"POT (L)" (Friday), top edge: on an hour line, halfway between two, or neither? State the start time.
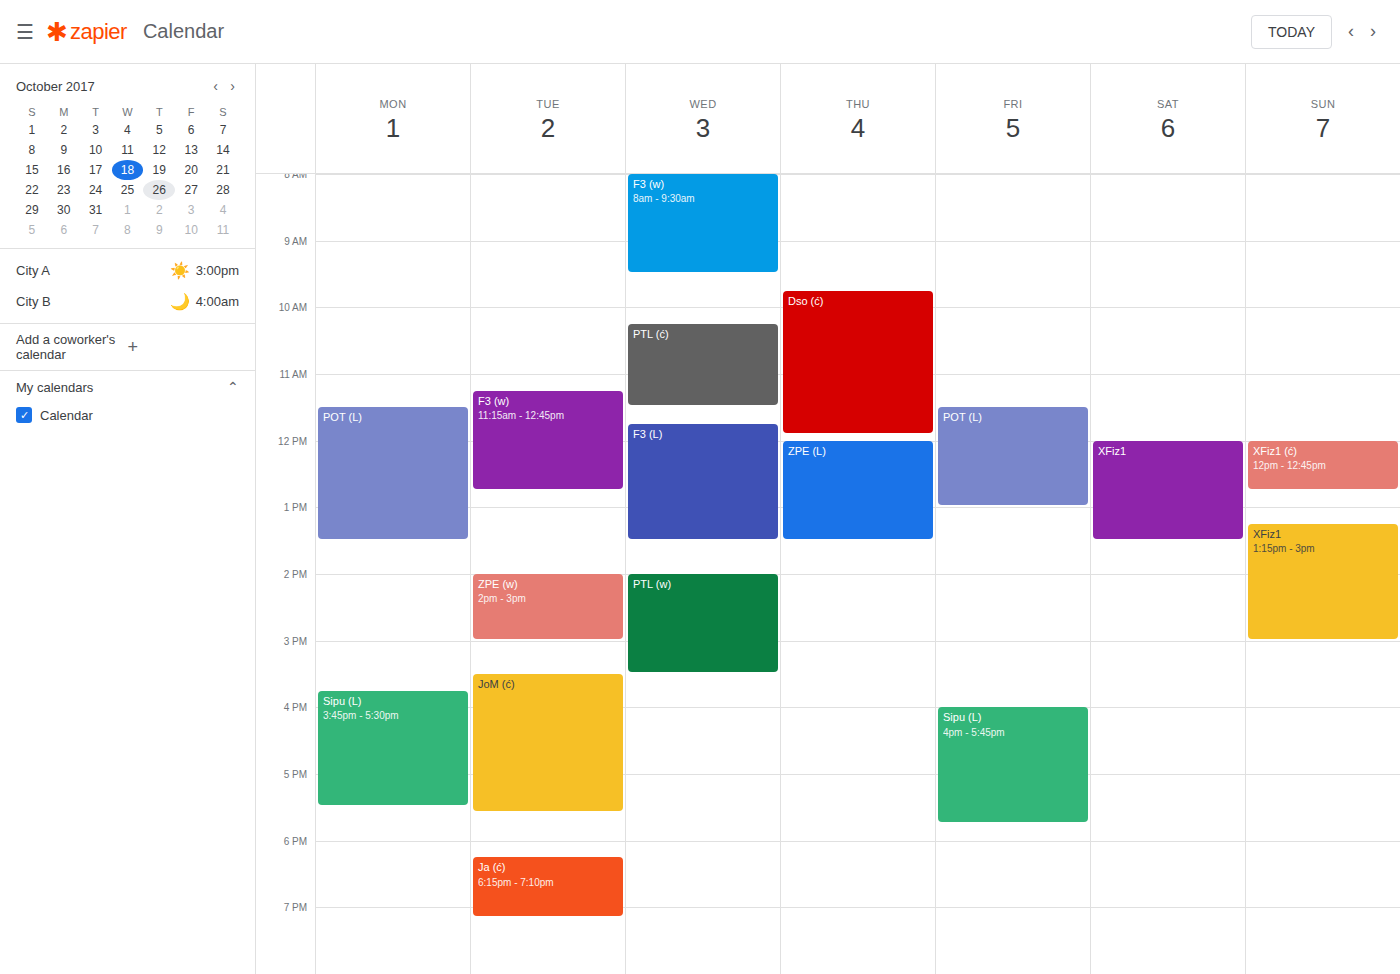
11:30 AM -- halfway between the 11 AM and 12 PM lines.